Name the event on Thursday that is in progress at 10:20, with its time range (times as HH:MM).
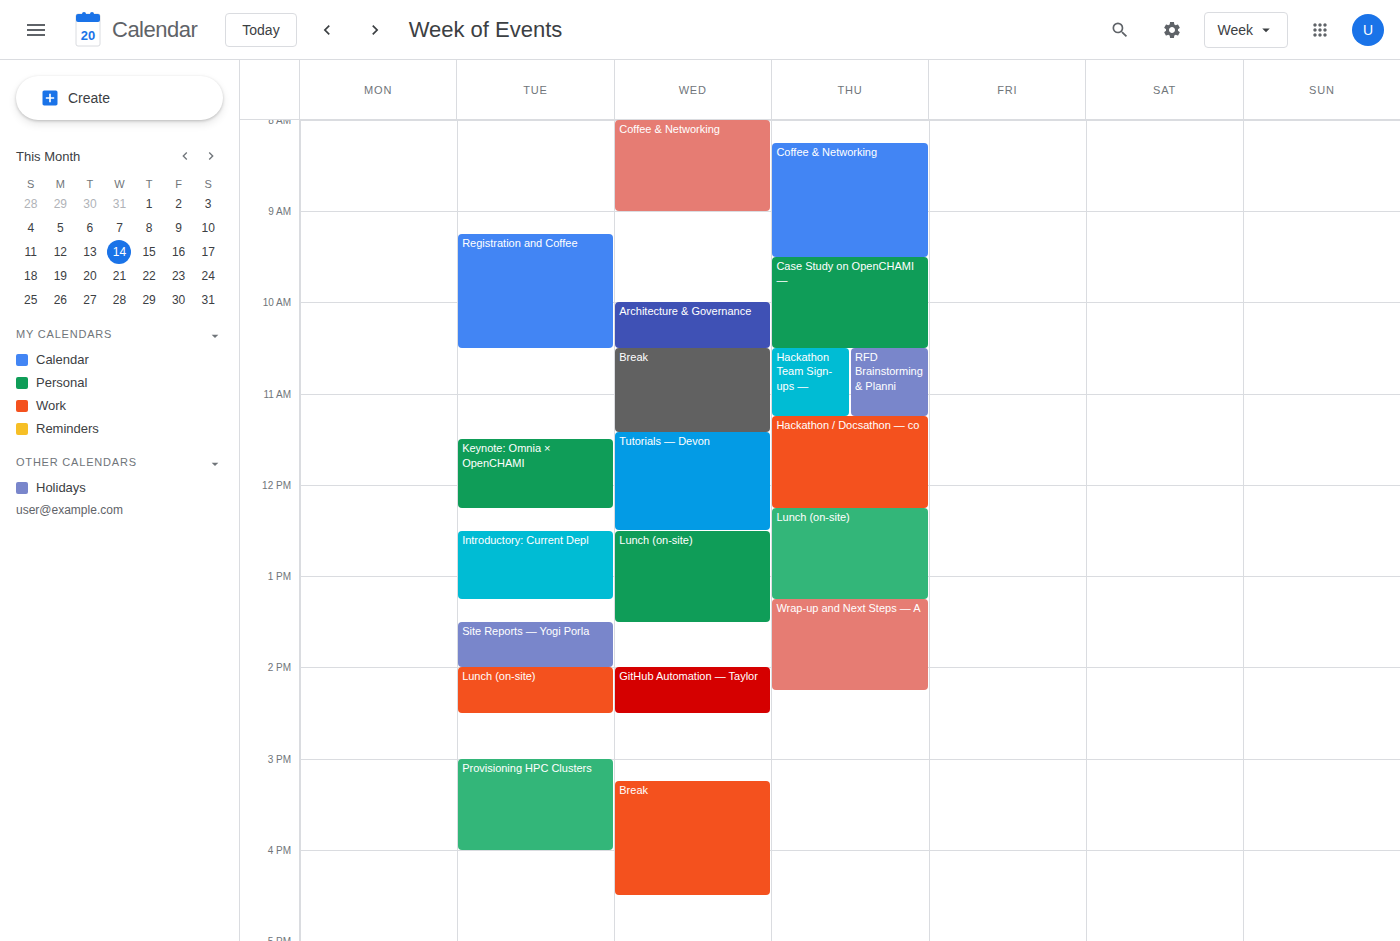
"Case Study on OpenCHAMI —", 09:30 to 10:30